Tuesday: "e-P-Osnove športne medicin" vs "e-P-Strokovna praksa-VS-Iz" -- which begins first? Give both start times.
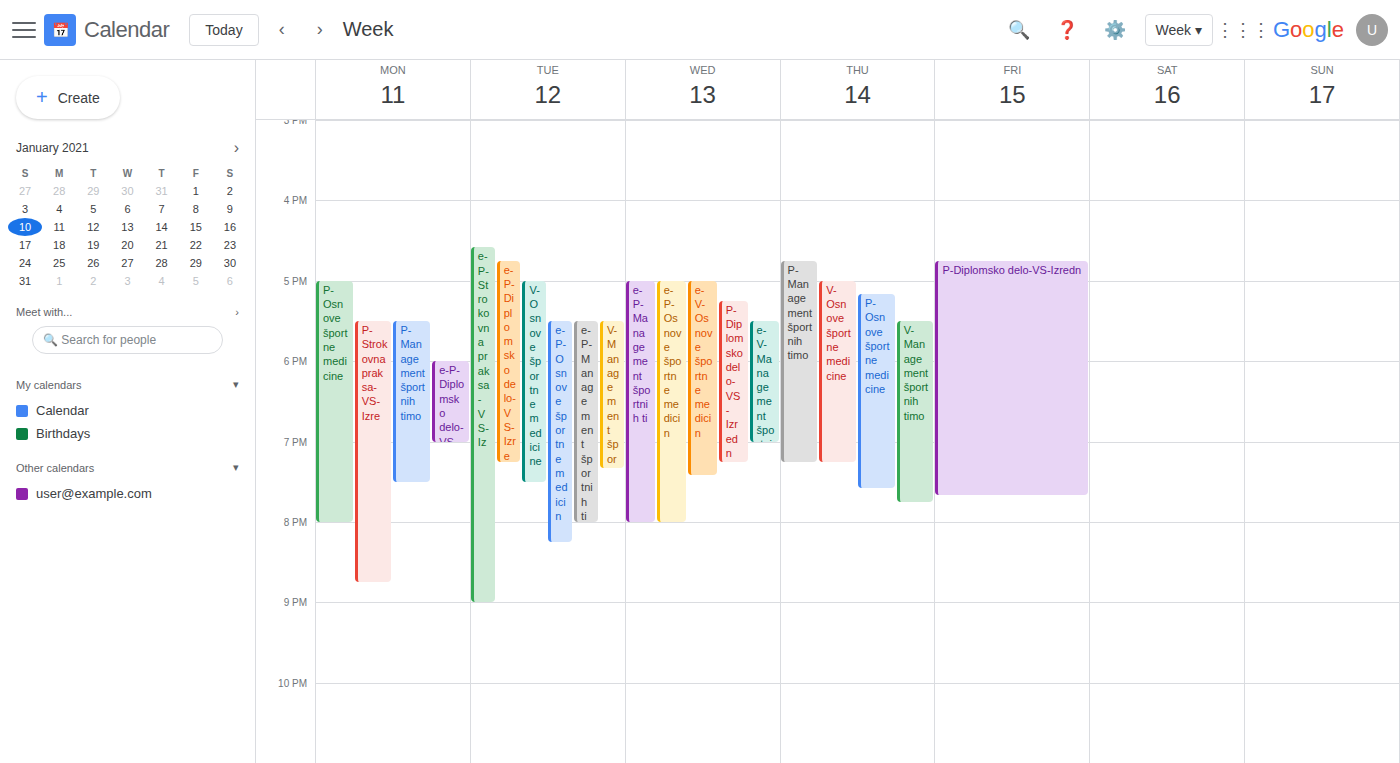
"e-P-Strokovna praksa-VS-Iz" 16:35; "e-P-Osnove športne medicin" 17:30.